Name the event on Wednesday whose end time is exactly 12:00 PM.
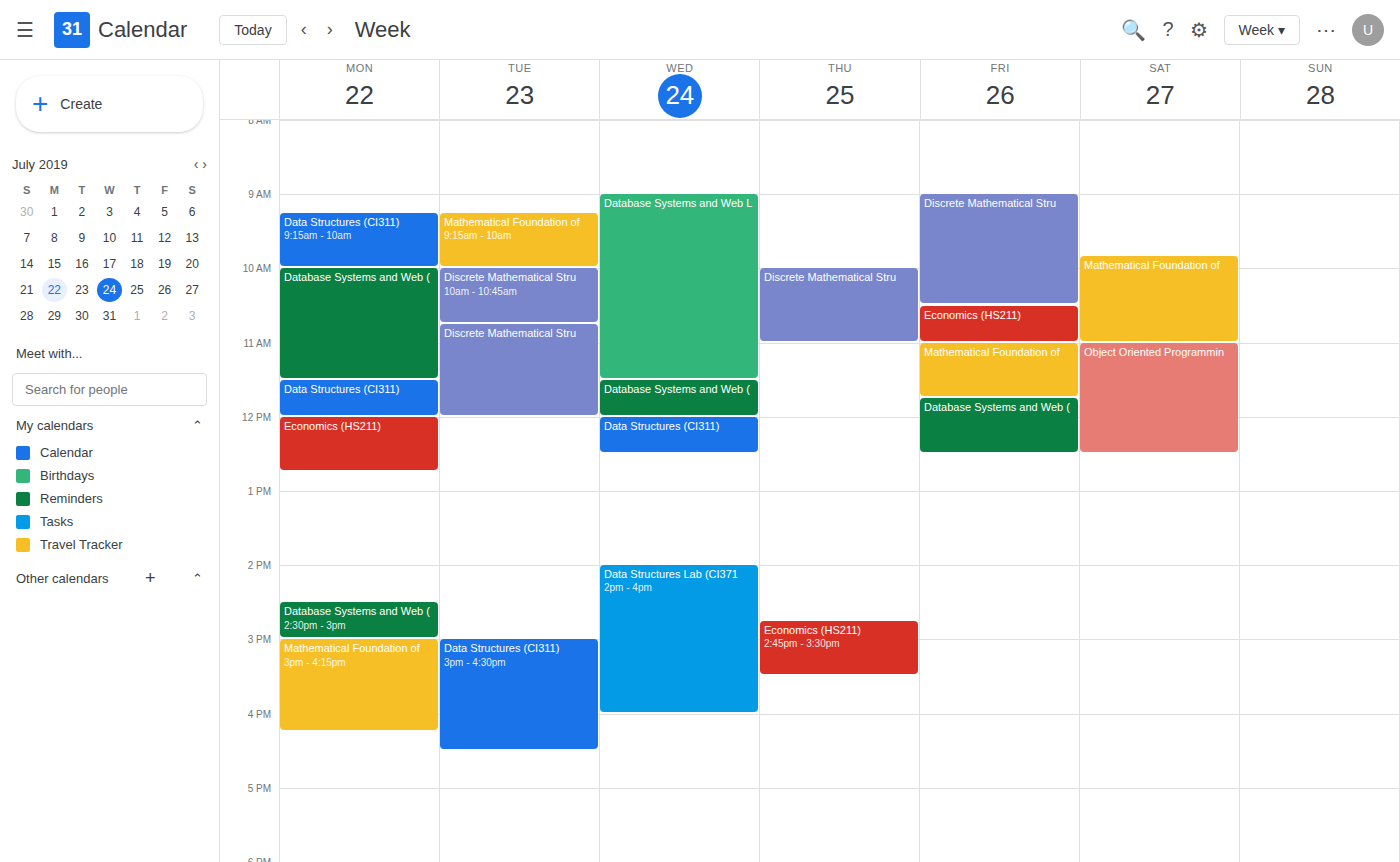
"Database Systems and Web ("